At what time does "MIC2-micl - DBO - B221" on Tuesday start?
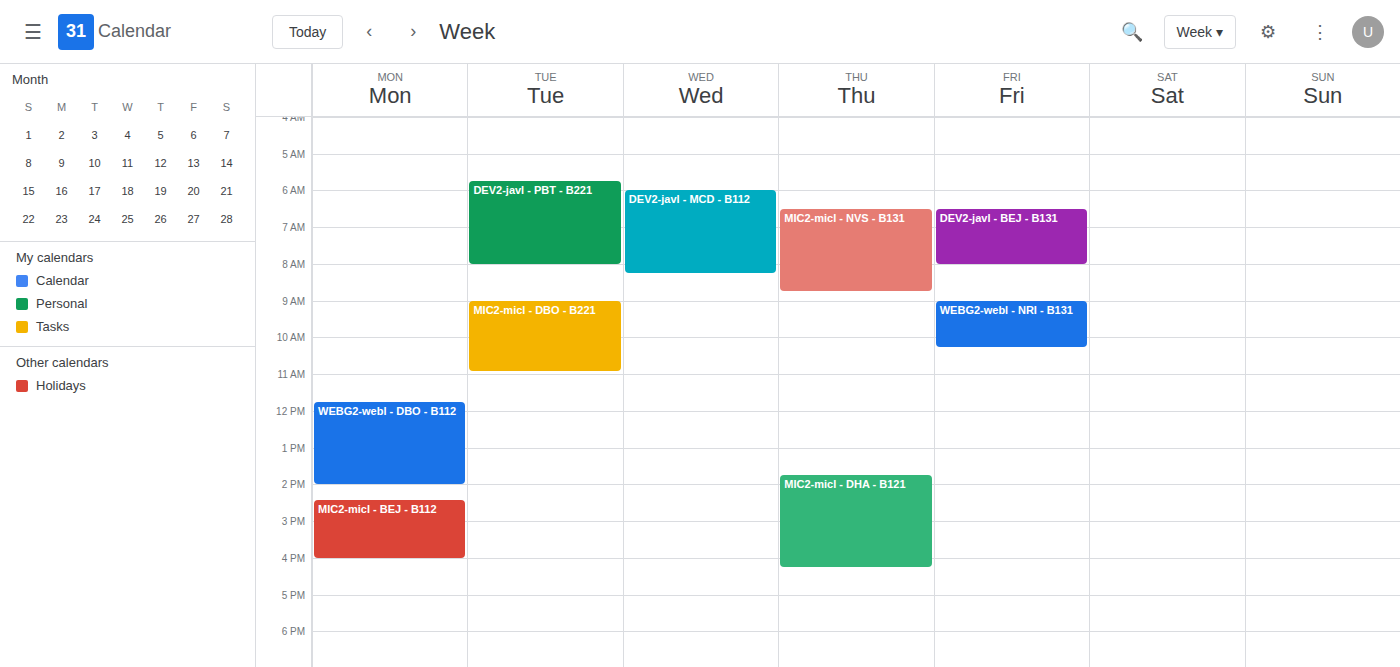
9:00 AM